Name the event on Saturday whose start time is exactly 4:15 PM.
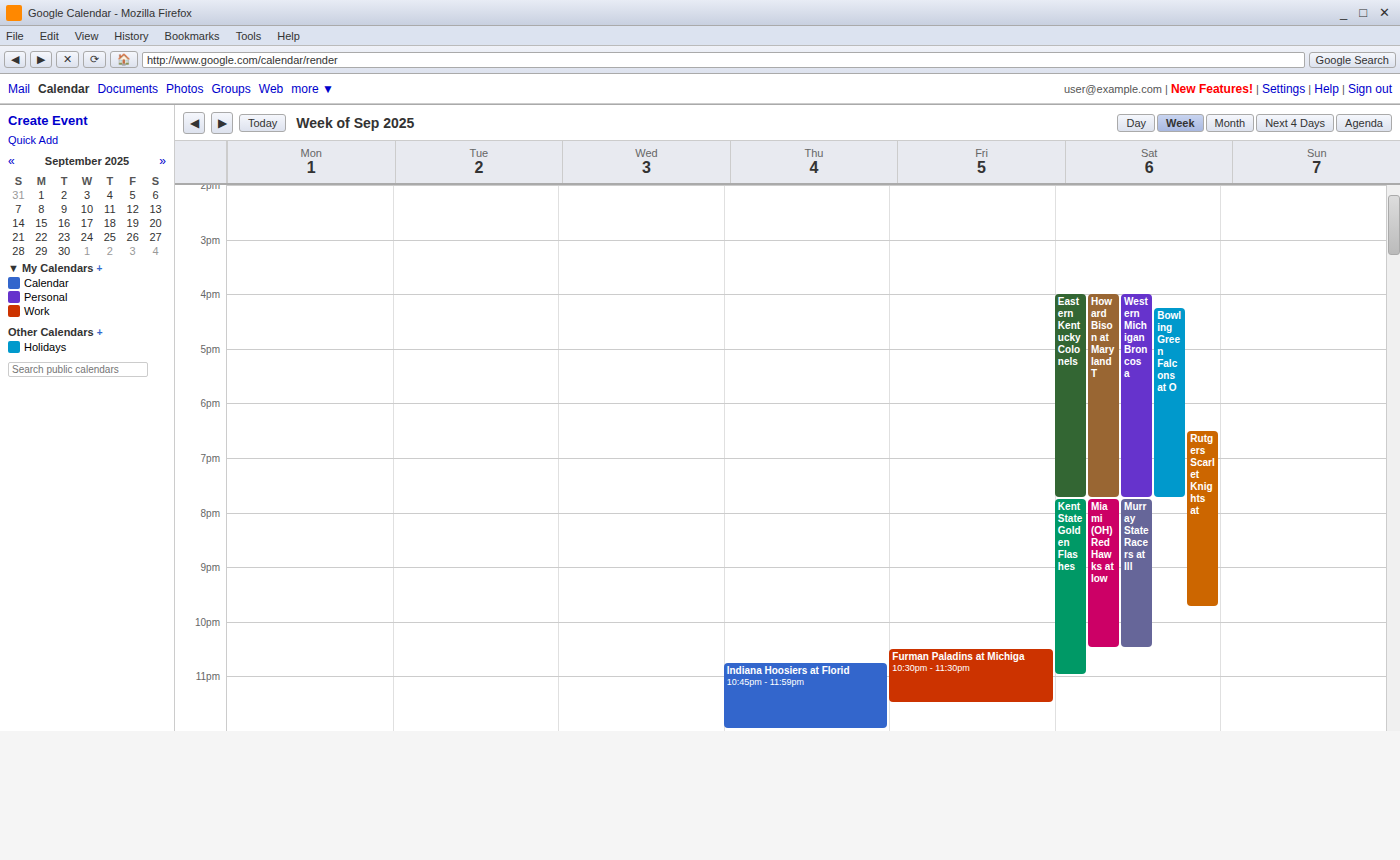
"Bowling Green Falcons at O"